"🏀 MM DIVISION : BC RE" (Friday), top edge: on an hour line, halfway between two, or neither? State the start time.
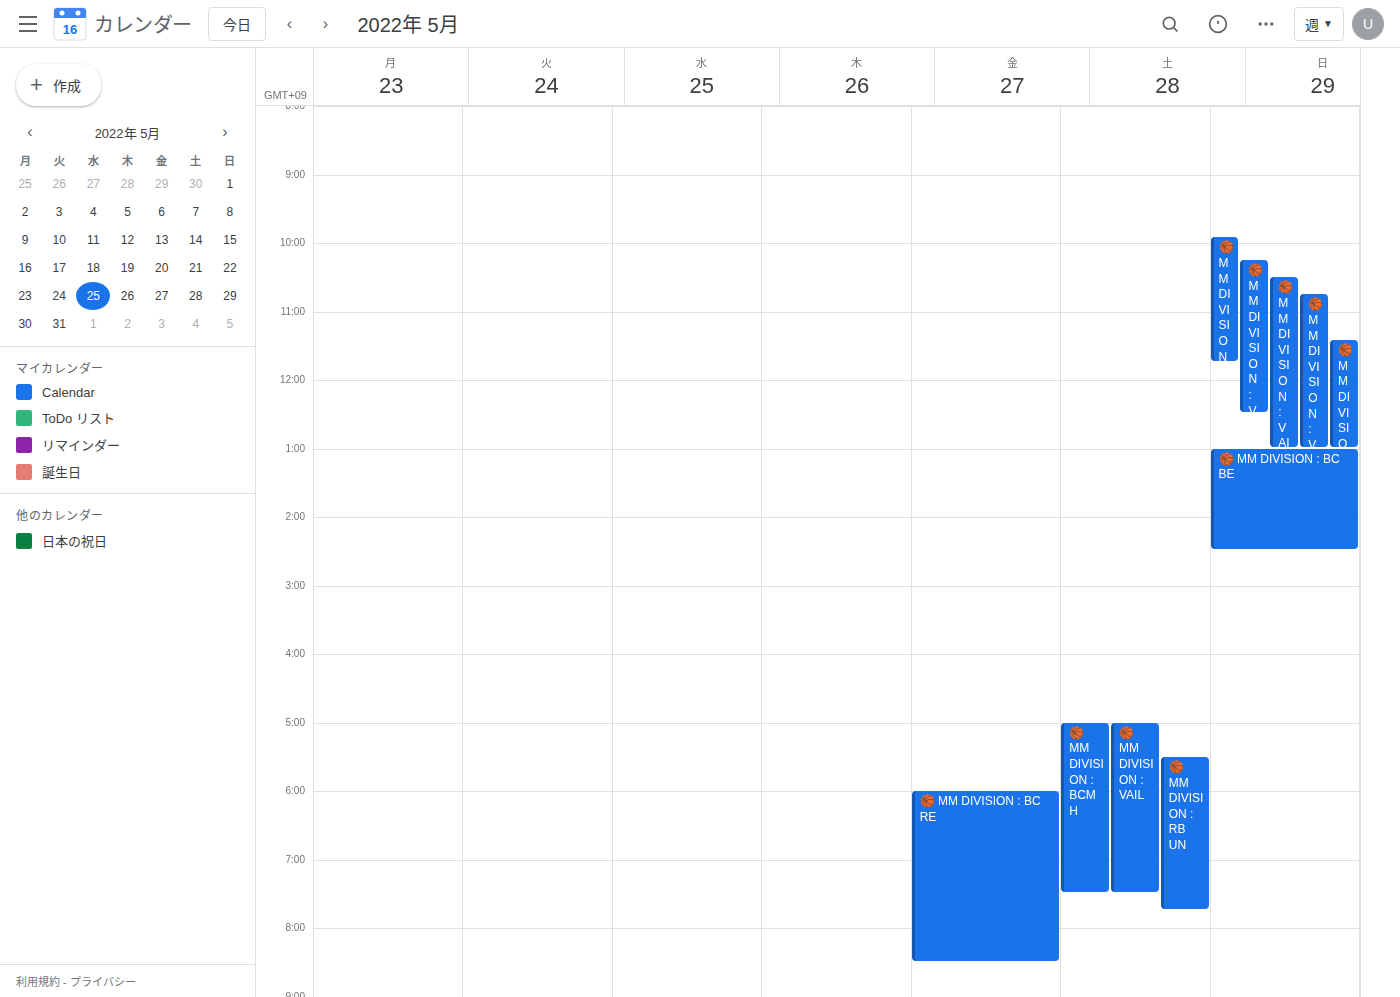
6:00 PM -- exactly on the 6 PM line.